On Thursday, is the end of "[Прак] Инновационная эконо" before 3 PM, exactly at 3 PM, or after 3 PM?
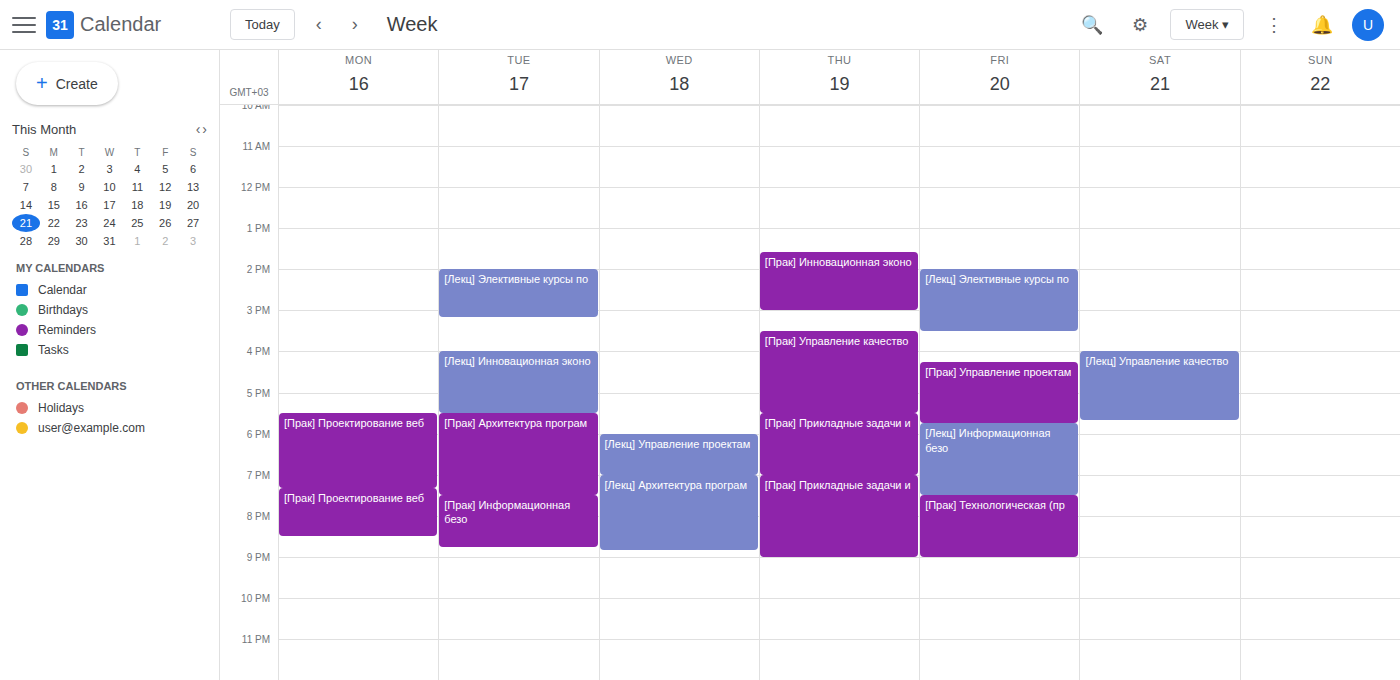
3:00 PM -- exactly at 3 PM, on the 3 PM line.